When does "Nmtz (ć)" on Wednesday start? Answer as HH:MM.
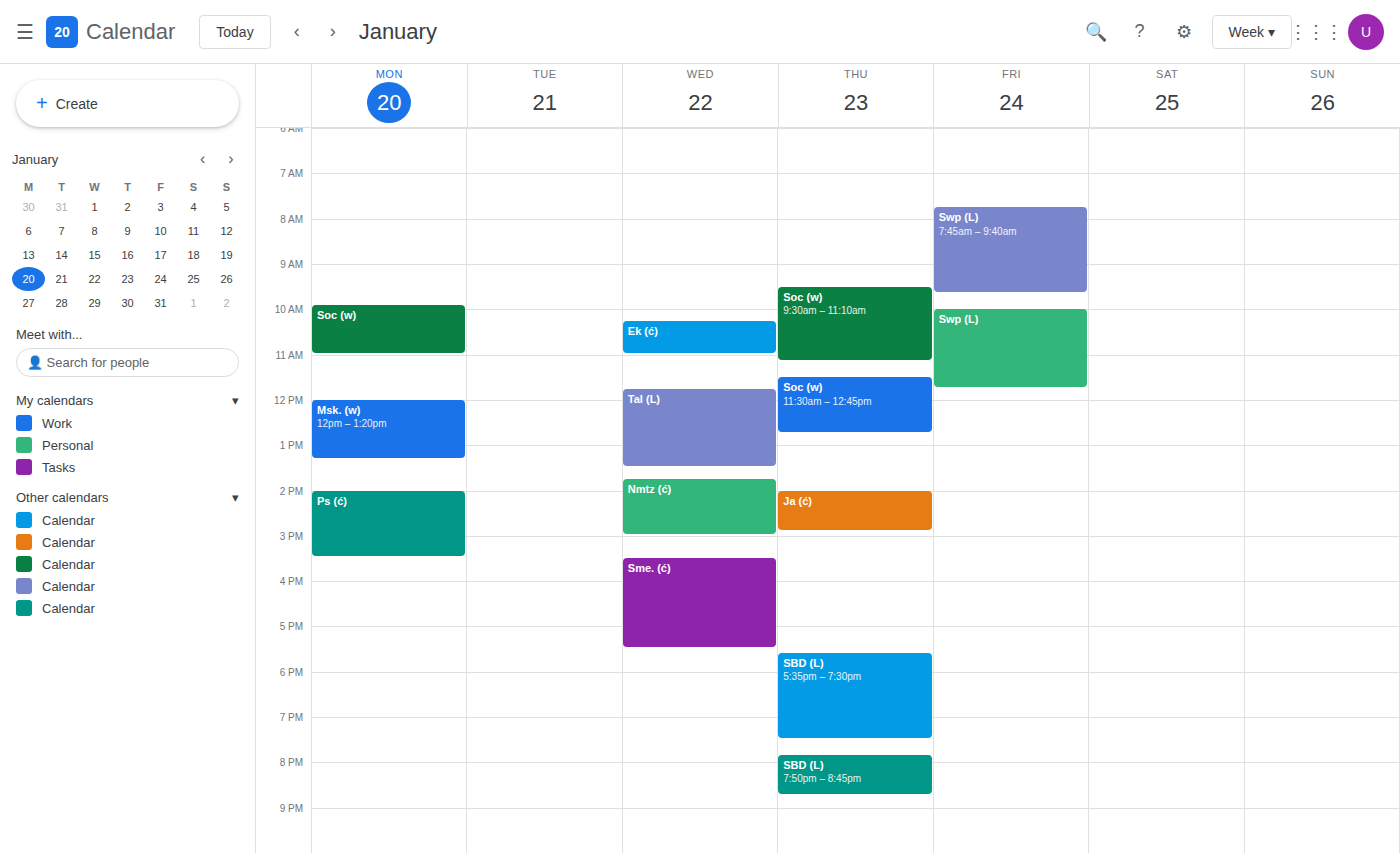
13:45